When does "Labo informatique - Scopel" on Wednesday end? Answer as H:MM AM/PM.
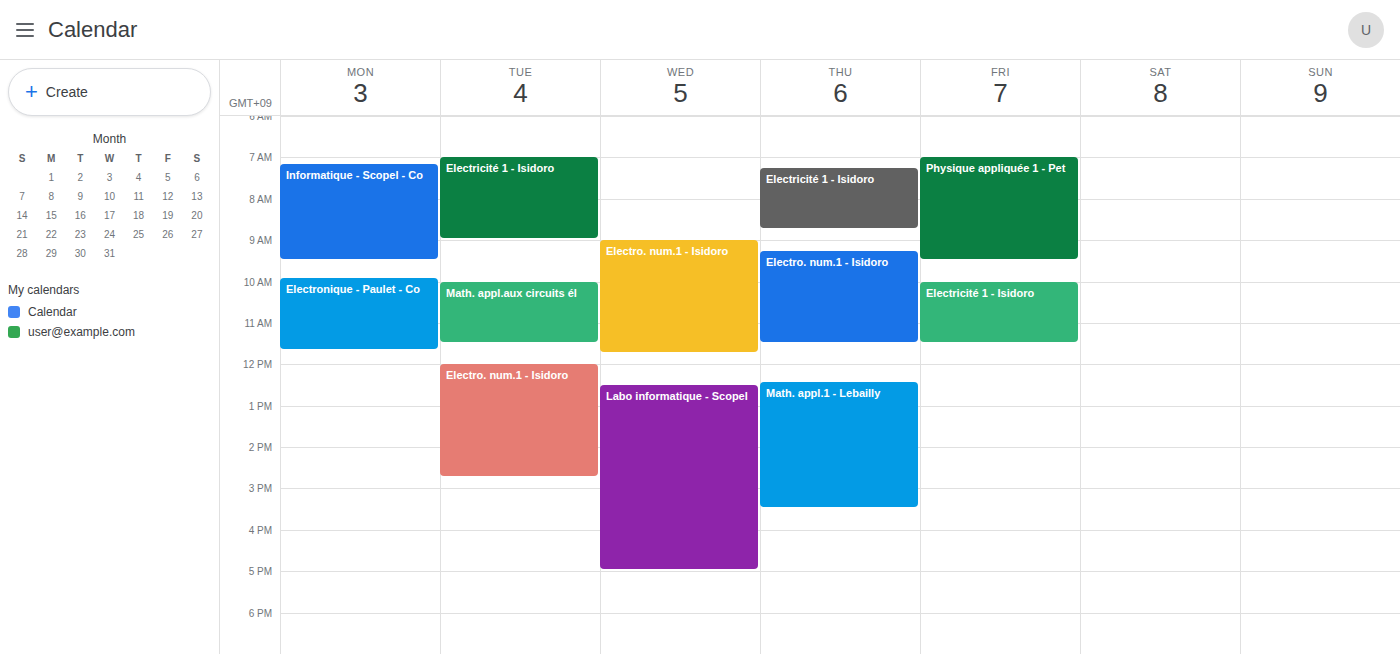
5:00 PM